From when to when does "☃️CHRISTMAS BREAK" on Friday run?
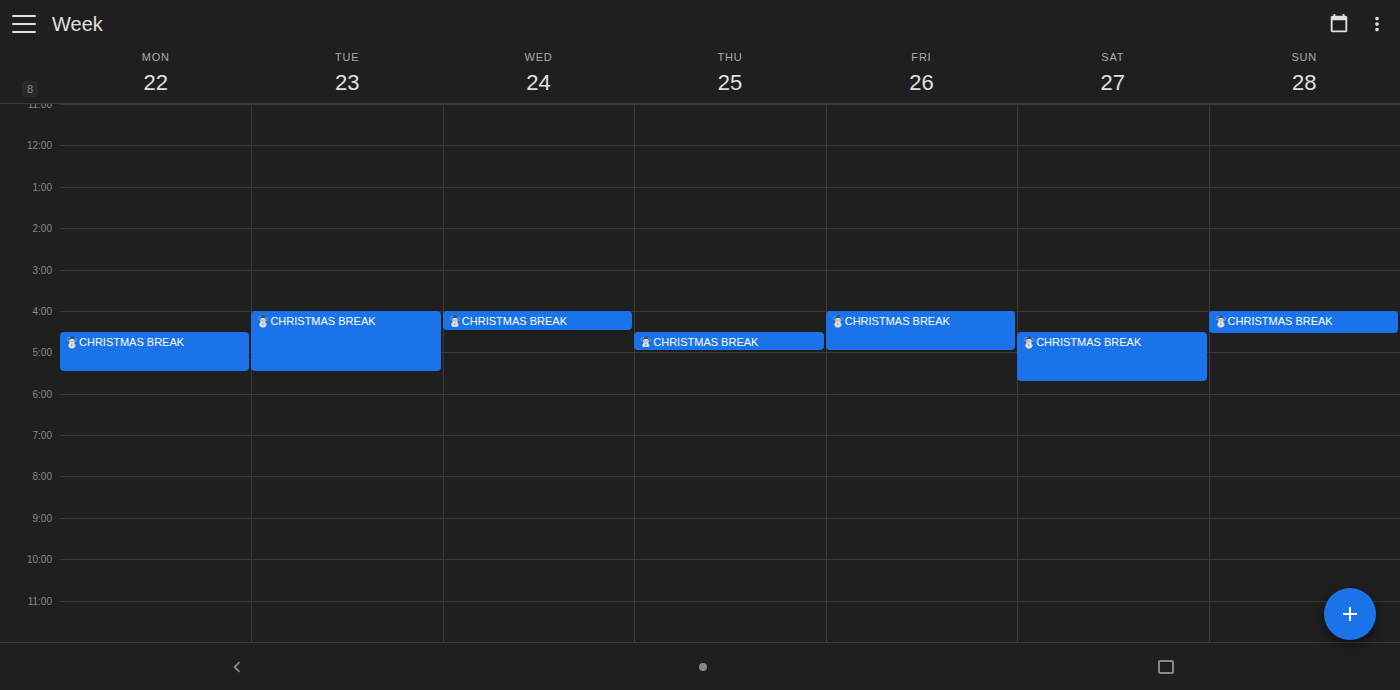
4:00 PM to 5:00 PM